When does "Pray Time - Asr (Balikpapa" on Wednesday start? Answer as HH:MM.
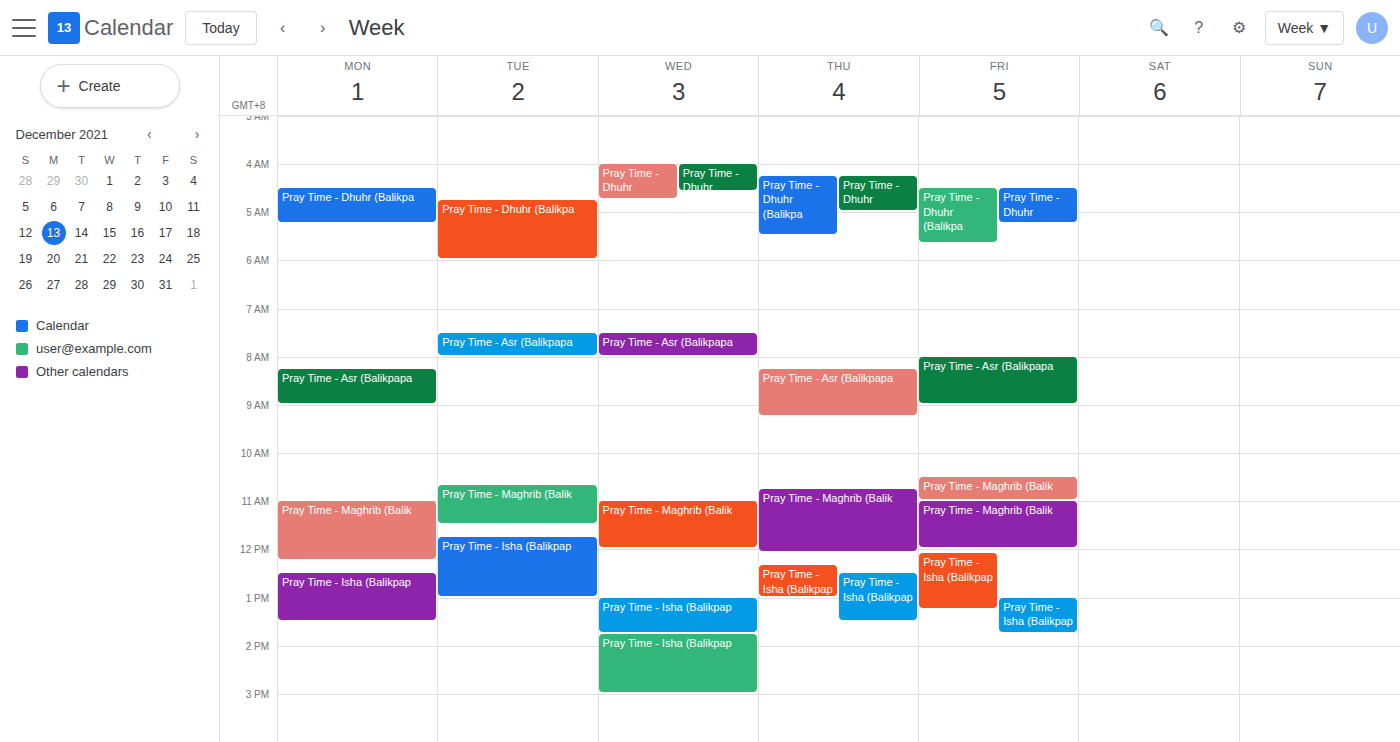
07:30